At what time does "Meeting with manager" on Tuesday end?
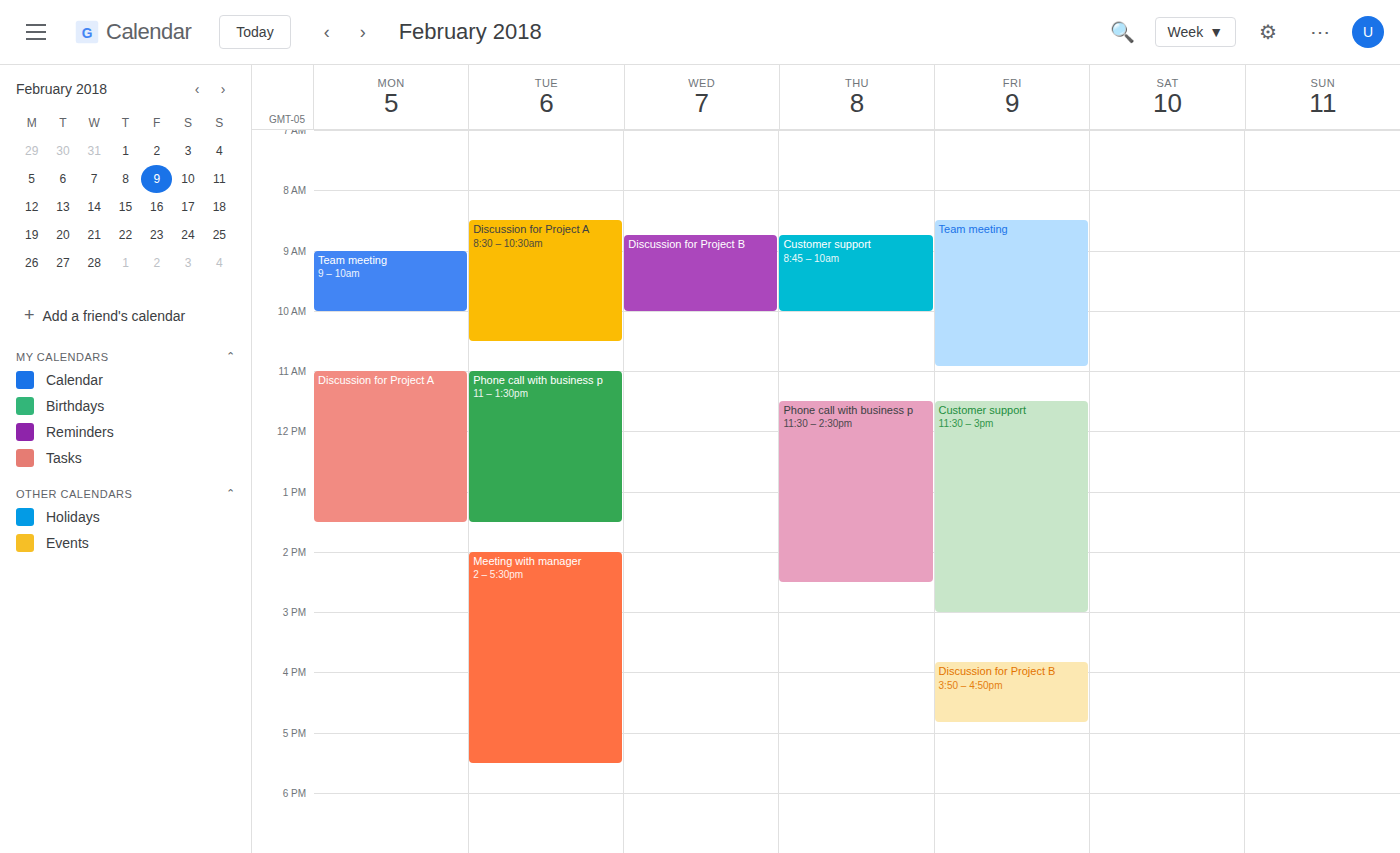
5:30 PM